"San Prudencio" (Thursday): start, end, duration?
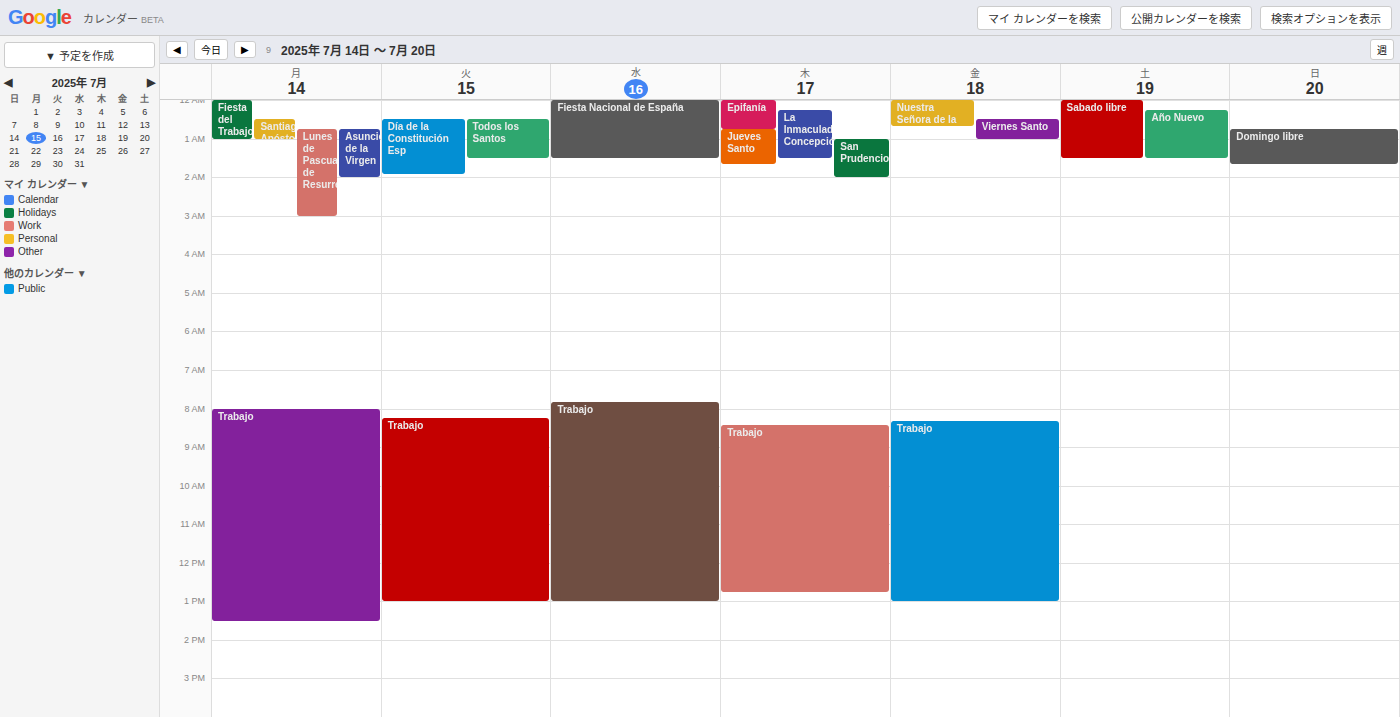
01:00 to 02:00, 1 hour